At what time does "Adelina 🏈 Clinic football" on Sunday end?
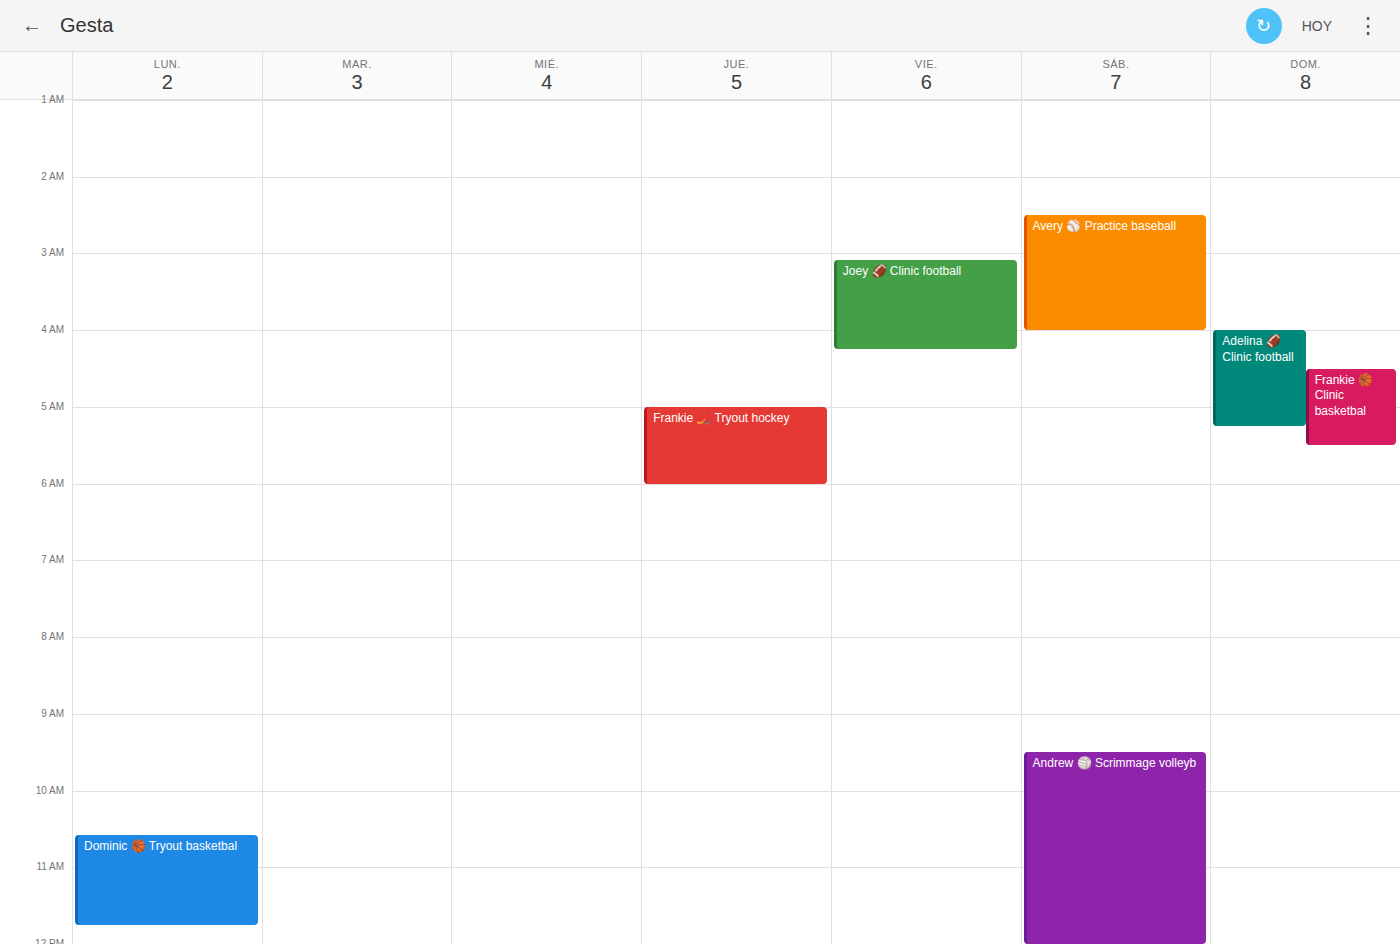
5:15 AM